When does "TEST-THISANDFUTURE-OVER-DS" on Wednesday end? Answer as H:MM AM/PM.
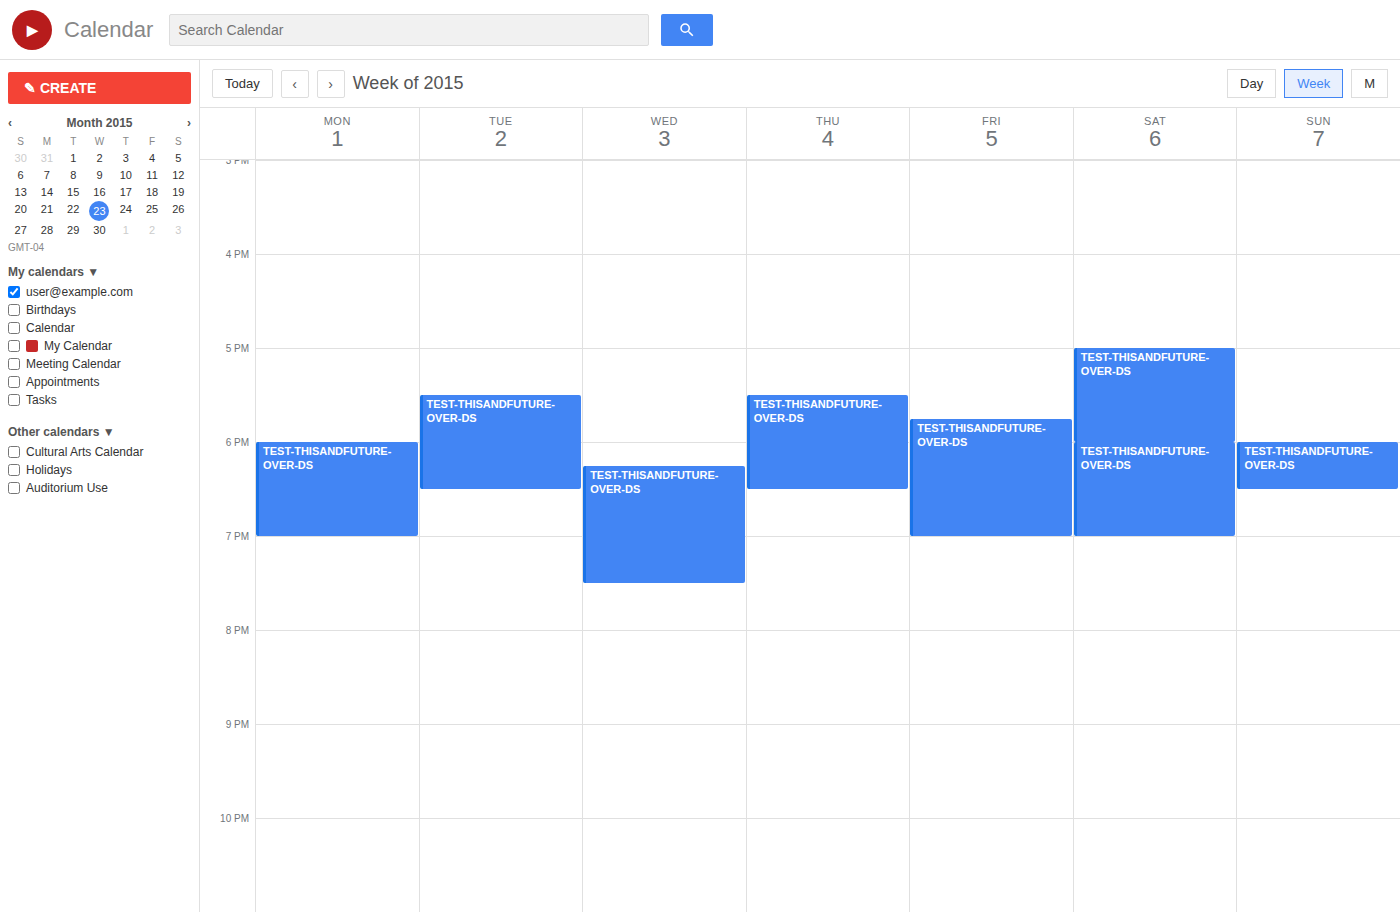
7:30 PM